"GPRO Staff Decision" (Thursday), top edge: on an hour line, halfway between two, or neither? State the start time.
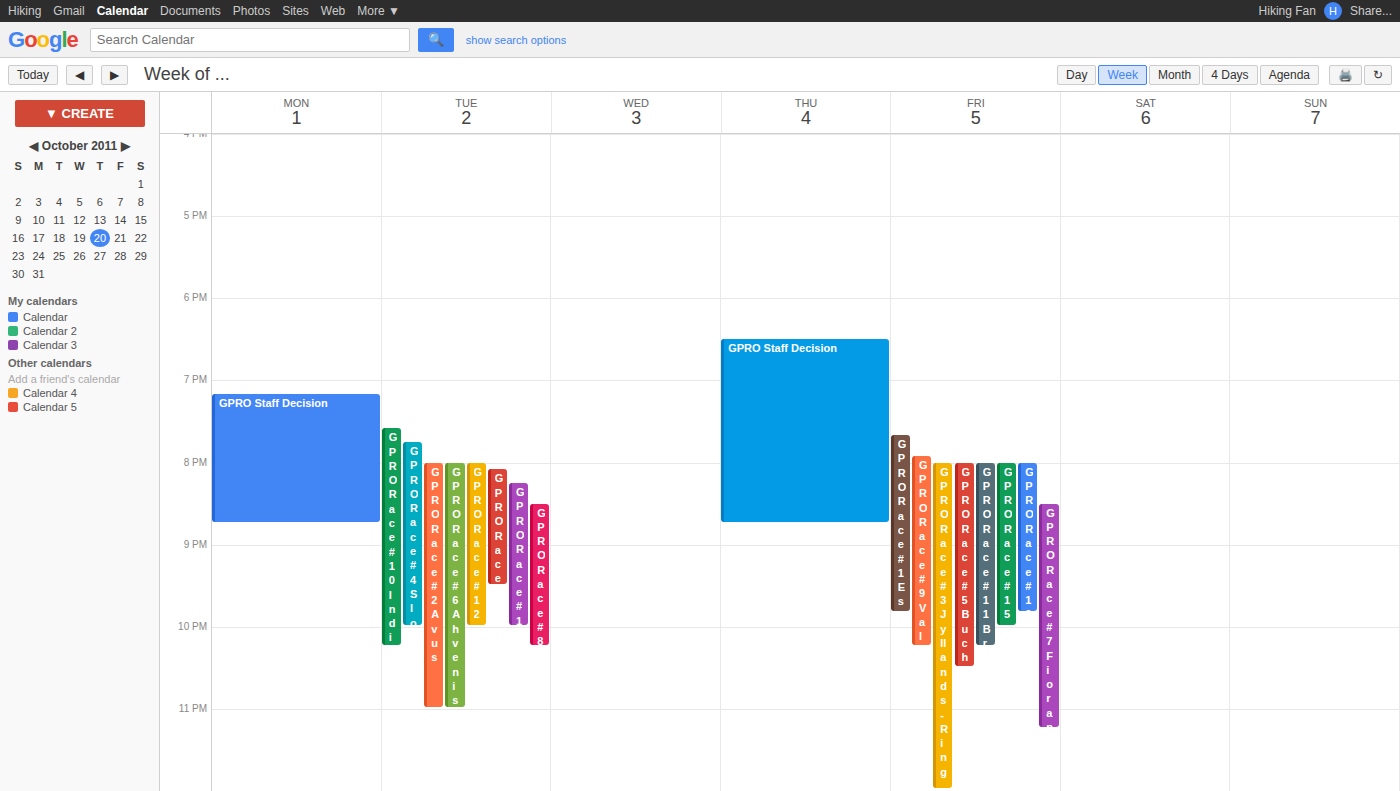
6:30 PM -- halfway between the 6 PM and 7 PM lines.